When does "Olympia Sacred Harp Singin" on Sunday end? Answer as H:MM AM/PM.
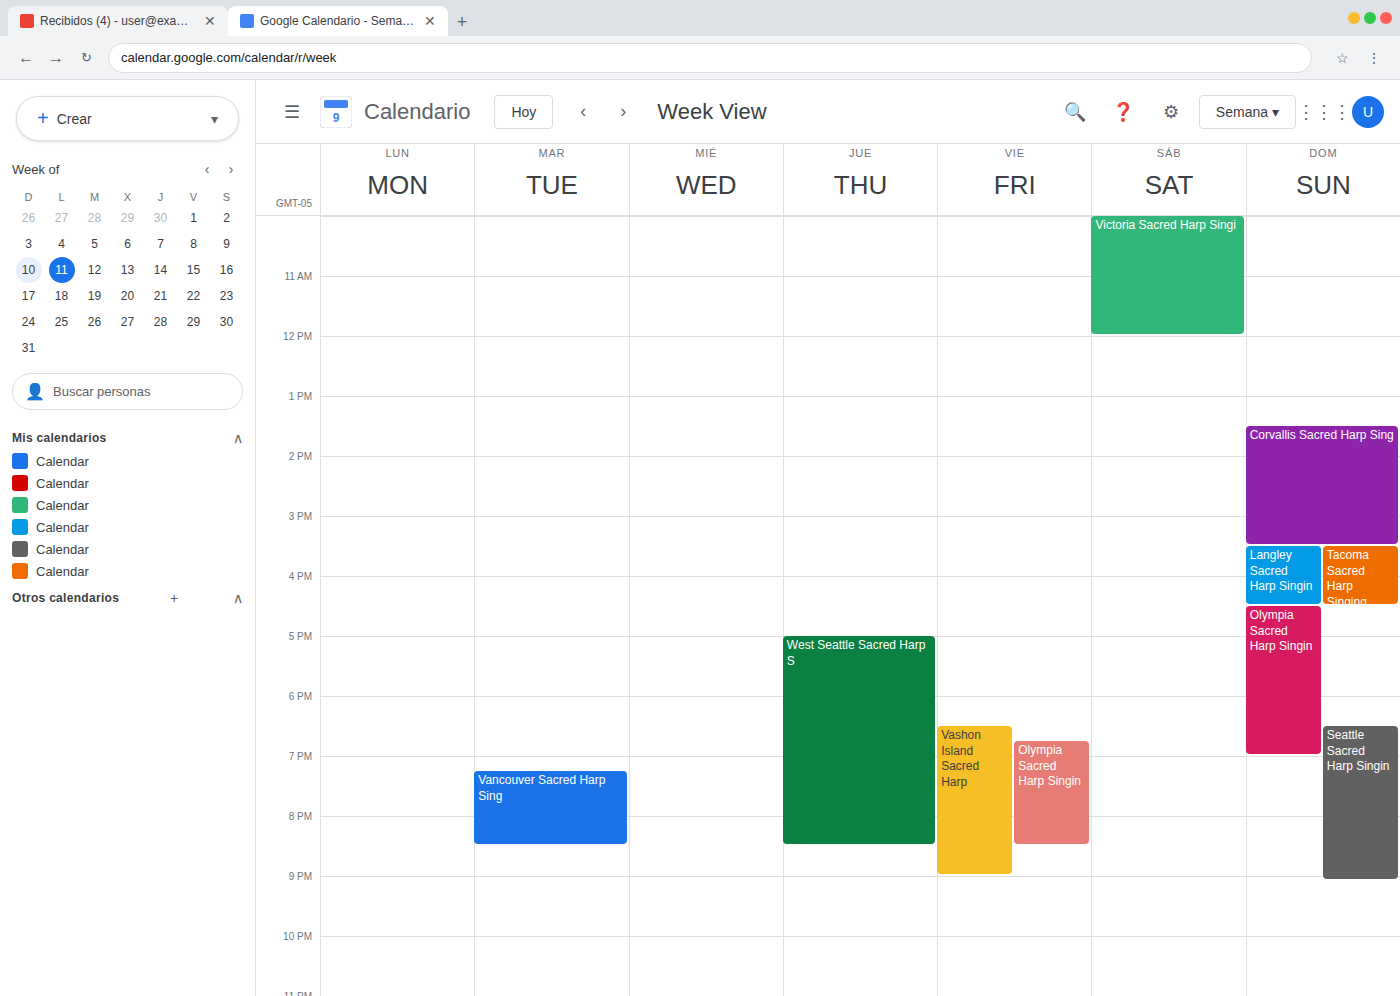
7:00 PM